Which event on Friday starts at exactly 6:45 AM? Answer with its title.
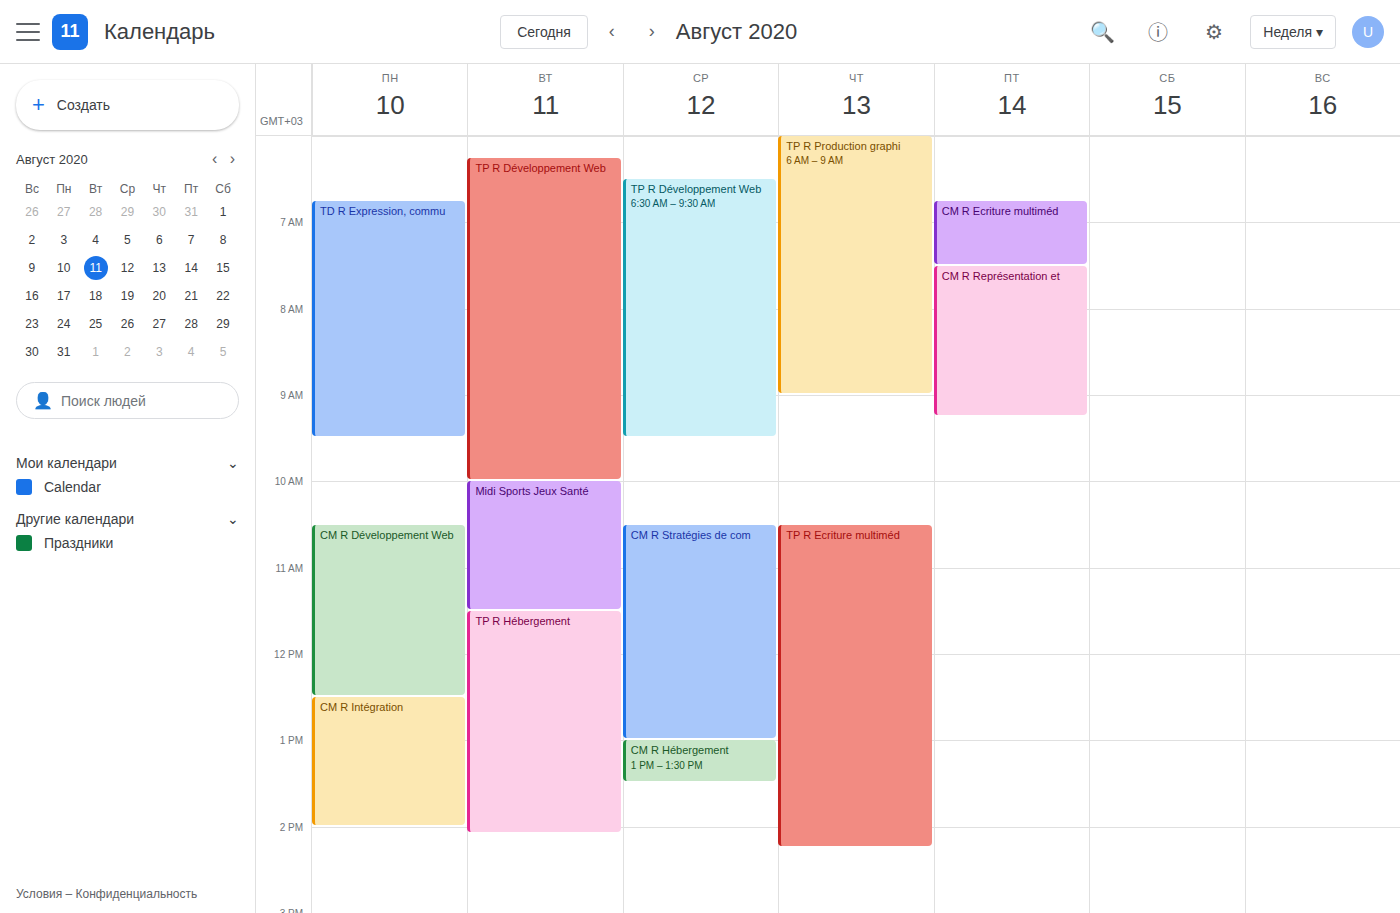
"CM R Ecriture multiméd"